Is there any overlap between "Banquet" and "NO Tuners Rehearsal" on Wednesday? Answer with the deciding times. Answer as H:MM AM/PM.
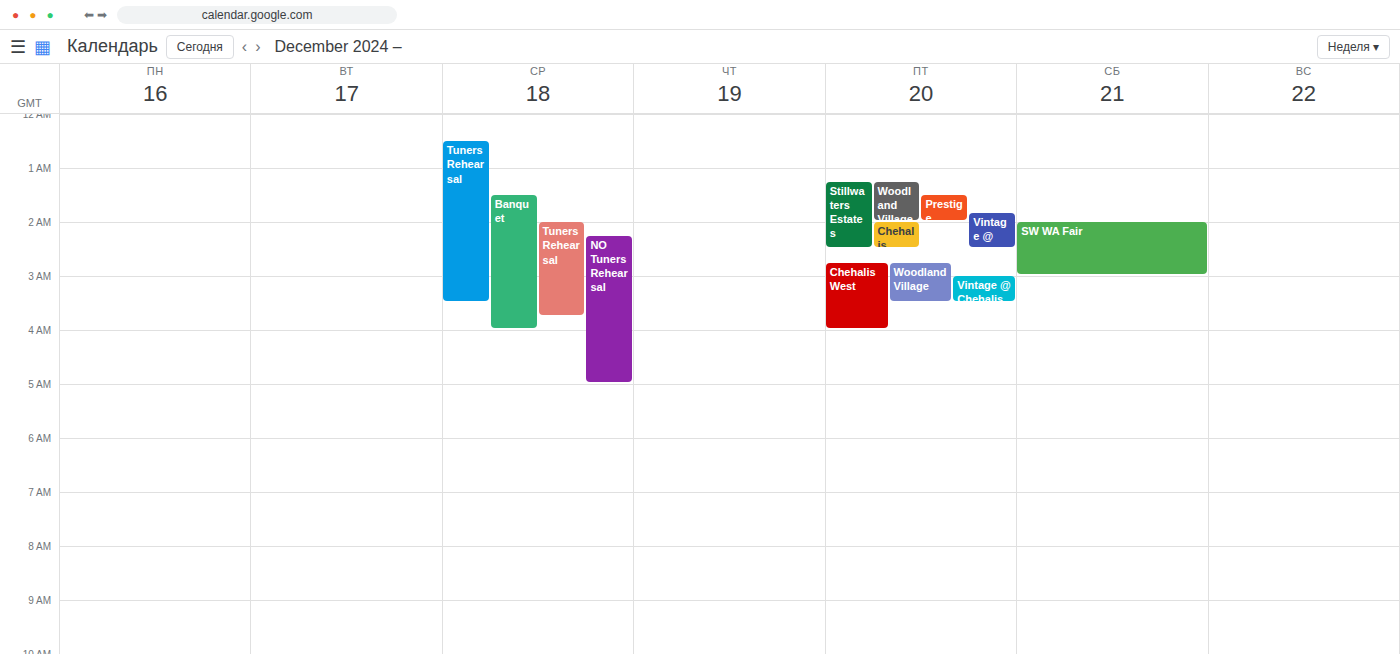
"NO Tuners Rehearsal" starts at 2:15 AM, before "Banquet" ends at 4:00 AM -- they overlap.